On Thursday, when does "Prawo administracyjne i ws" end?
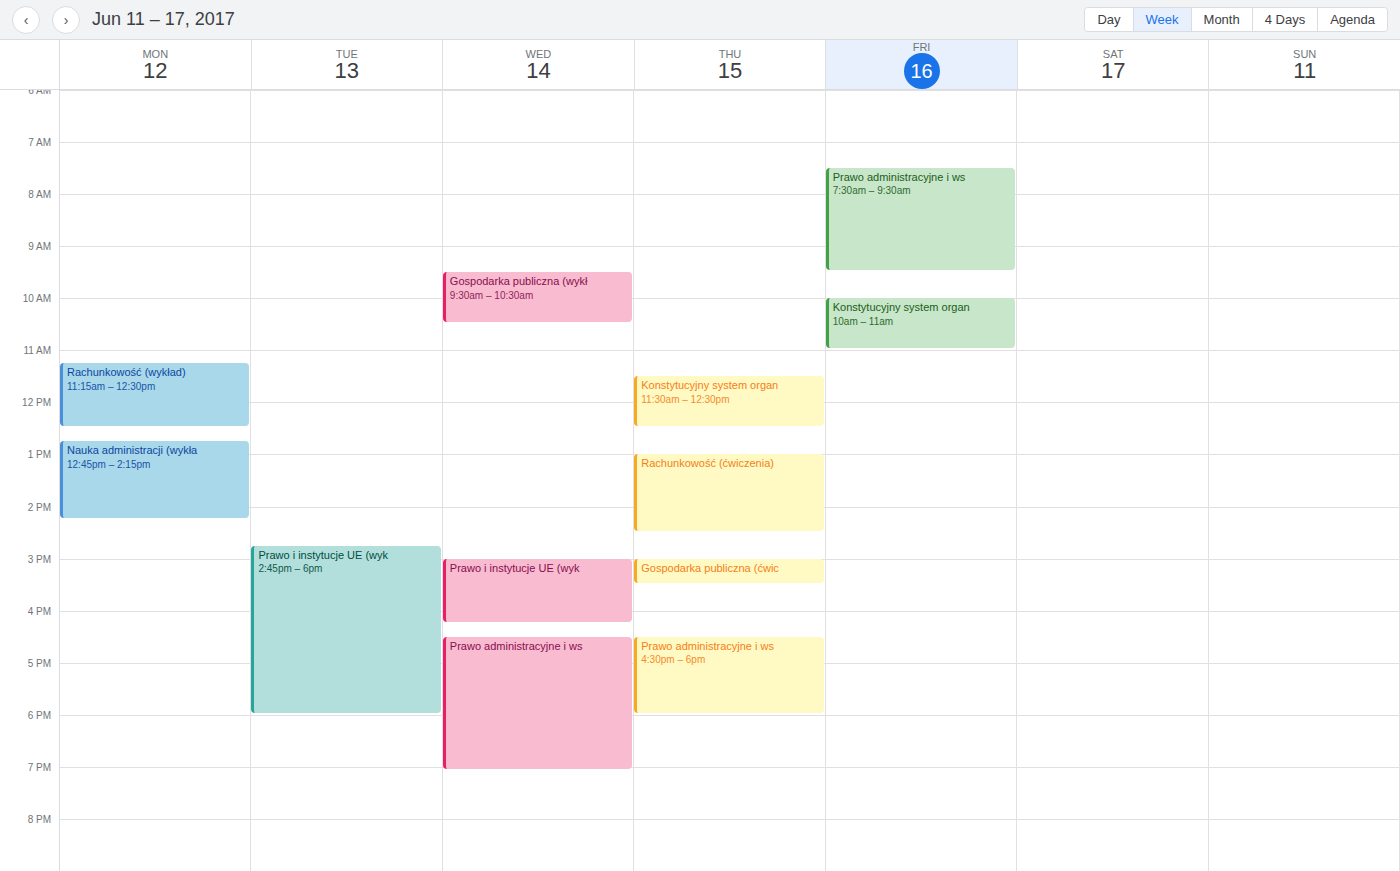
6:00 PM